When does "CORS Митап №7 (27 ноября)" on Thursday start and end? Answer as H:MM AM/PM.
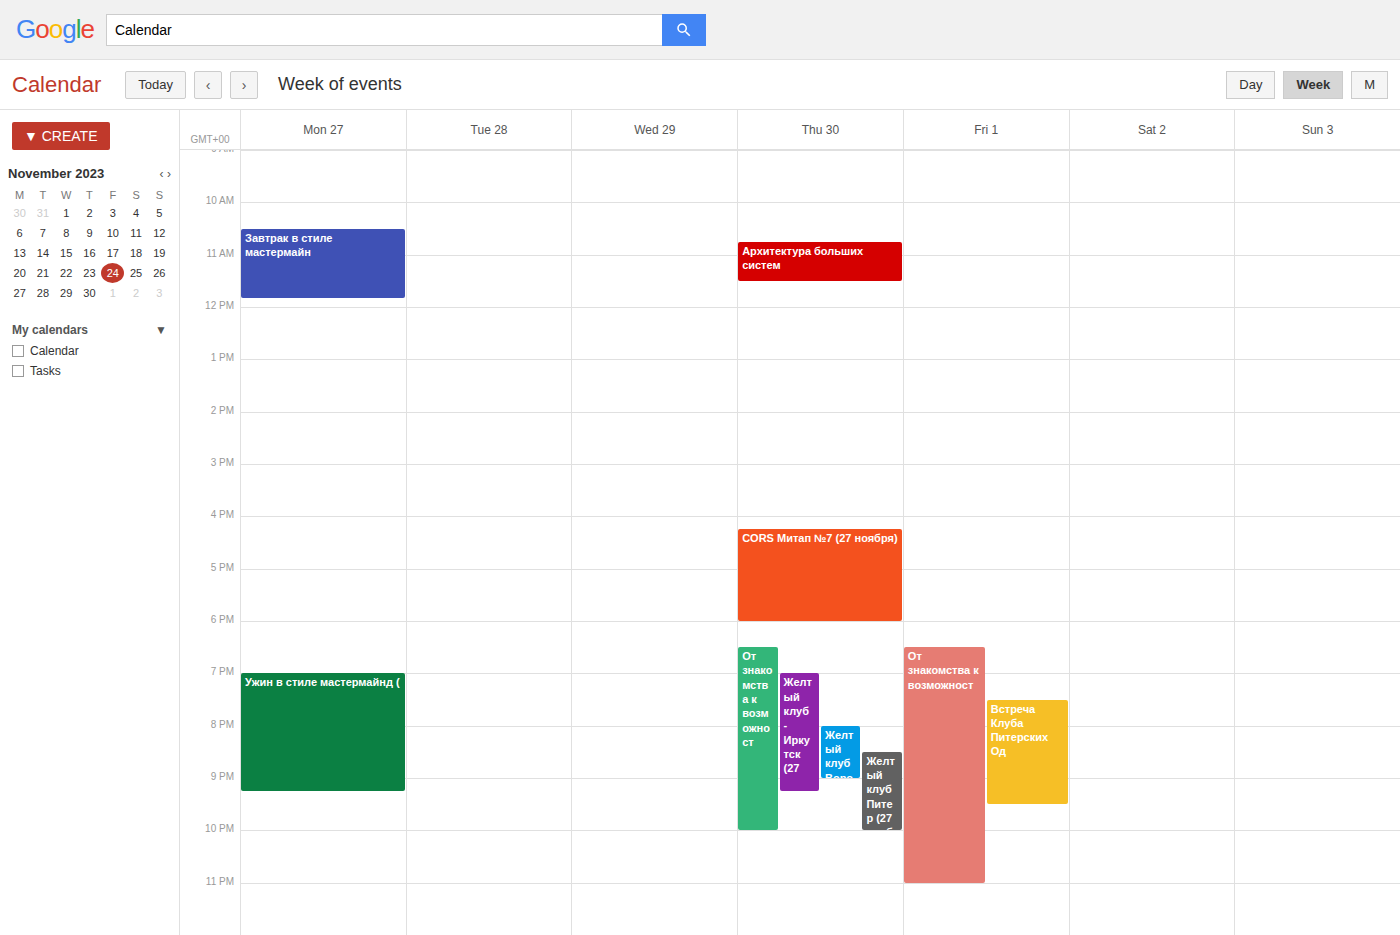
4:15 PM to 6:00 PM